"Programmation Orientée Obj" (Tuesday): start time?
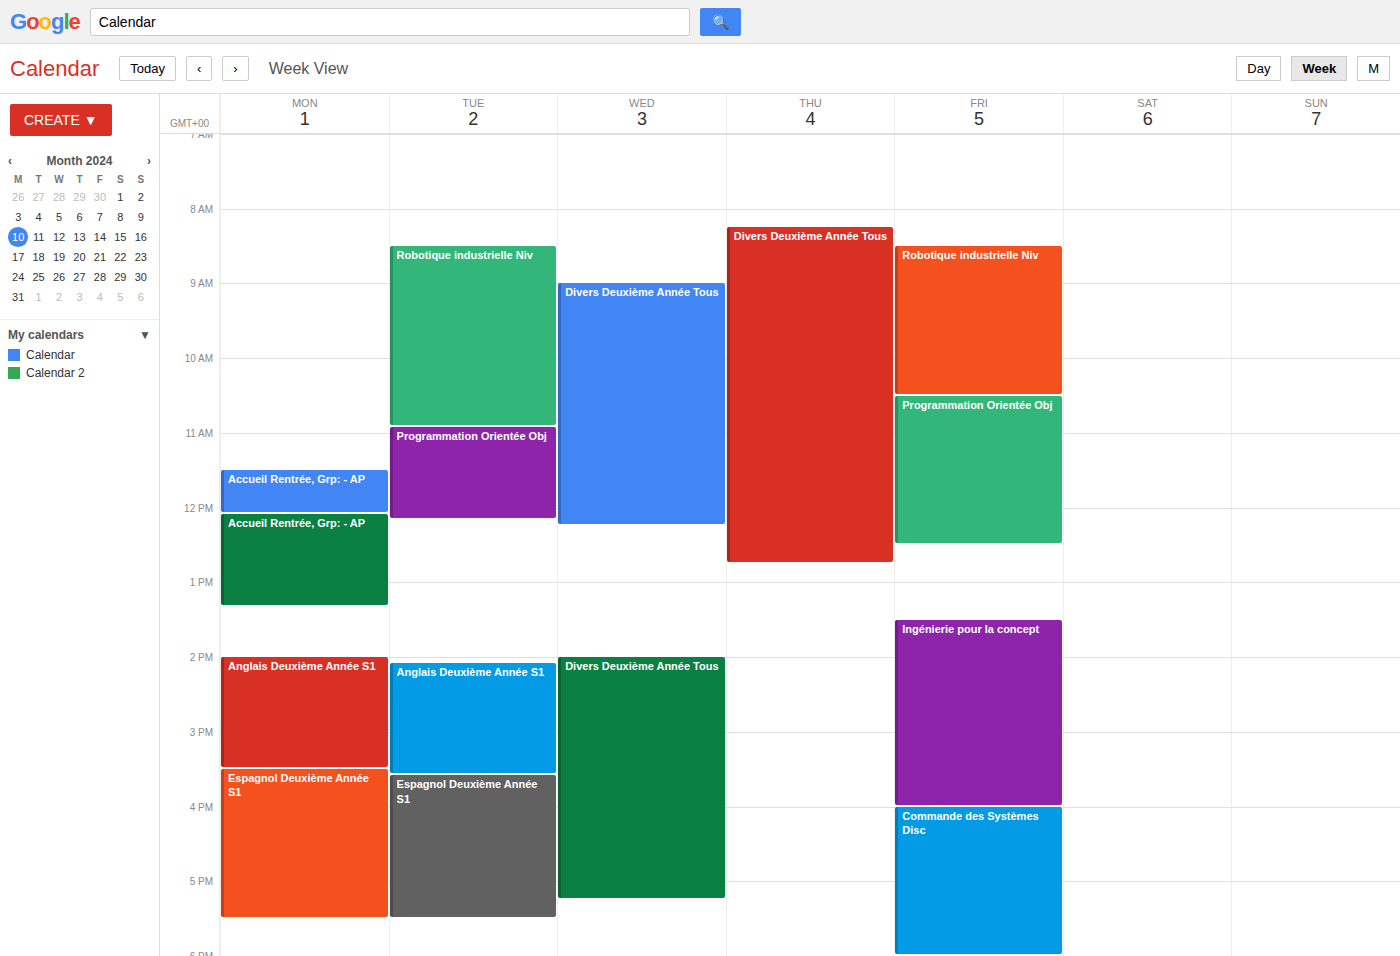
10:55 AM